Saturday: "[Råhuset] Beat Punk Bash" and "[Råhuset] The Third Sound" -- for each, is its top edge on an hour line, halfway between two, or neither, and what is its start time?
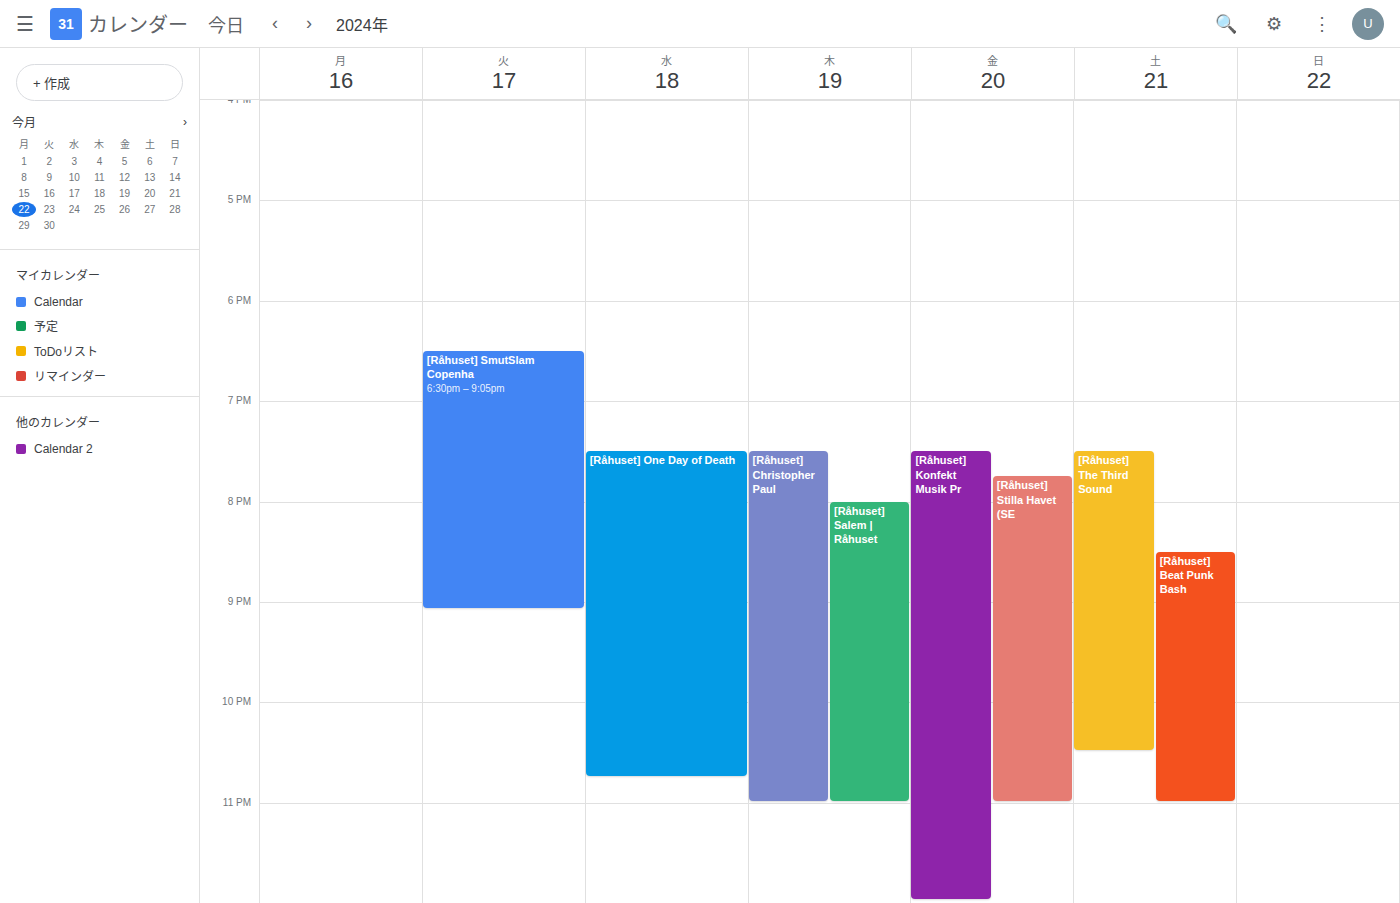
"[Råhuset] Beat Punk Bash": 8:30 PM, halfway between the 8 PM and 9 PM lines. "[Råhuset] The Third Sound": 7:30 PM, halfway between the 7 PM and 8 PM lines.